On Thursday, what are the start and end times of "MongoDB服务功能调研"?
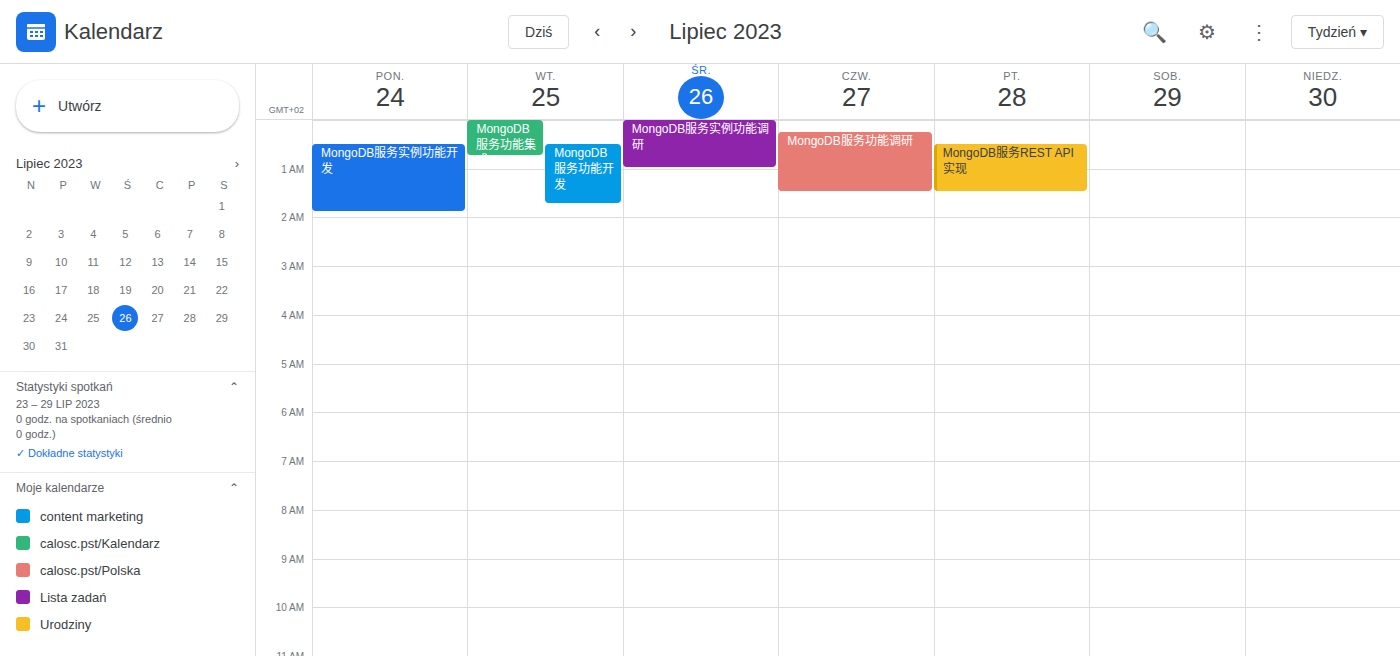
12:15 AM to 1:30 AM